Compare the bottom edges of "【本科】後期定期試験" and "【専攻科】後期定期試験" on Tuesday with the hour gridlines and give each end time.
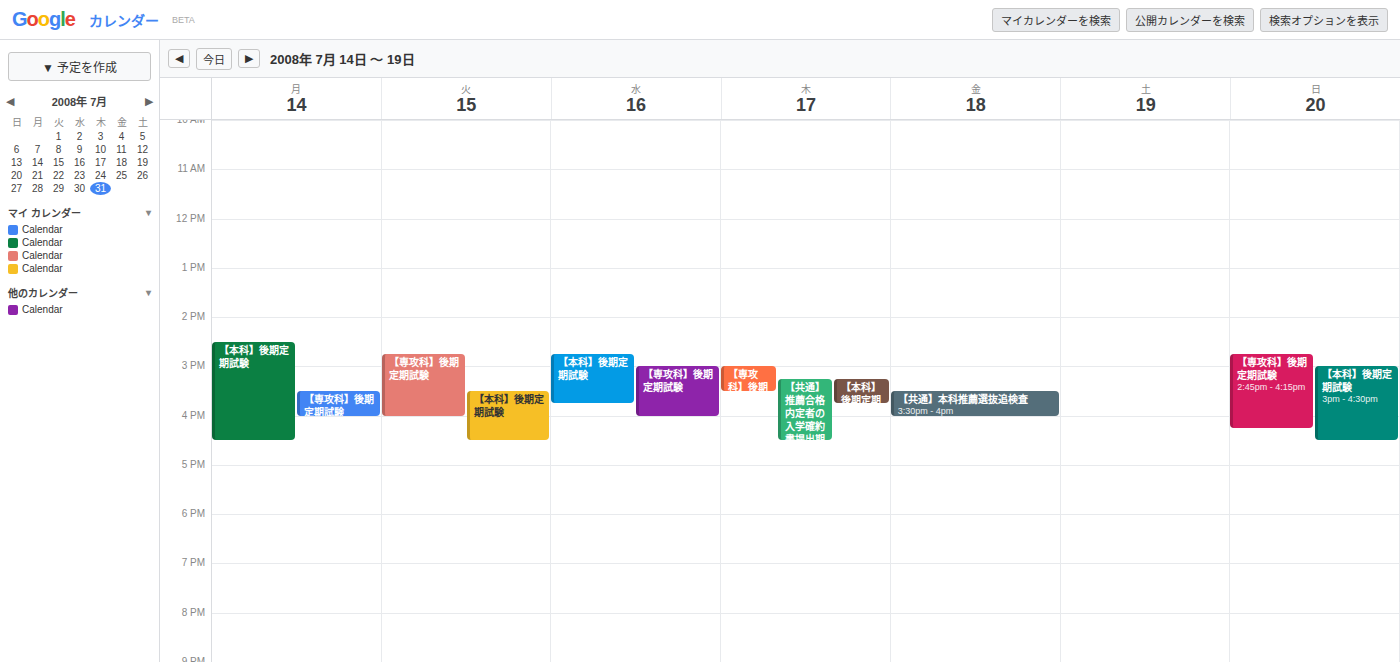
"【本科】後期定期試験": 4:30 PM, halfway between the 4 PM and 5 PM lines. "【専攻科】後期定期試験": 4:00 PM, exactly on the 4 PM line.